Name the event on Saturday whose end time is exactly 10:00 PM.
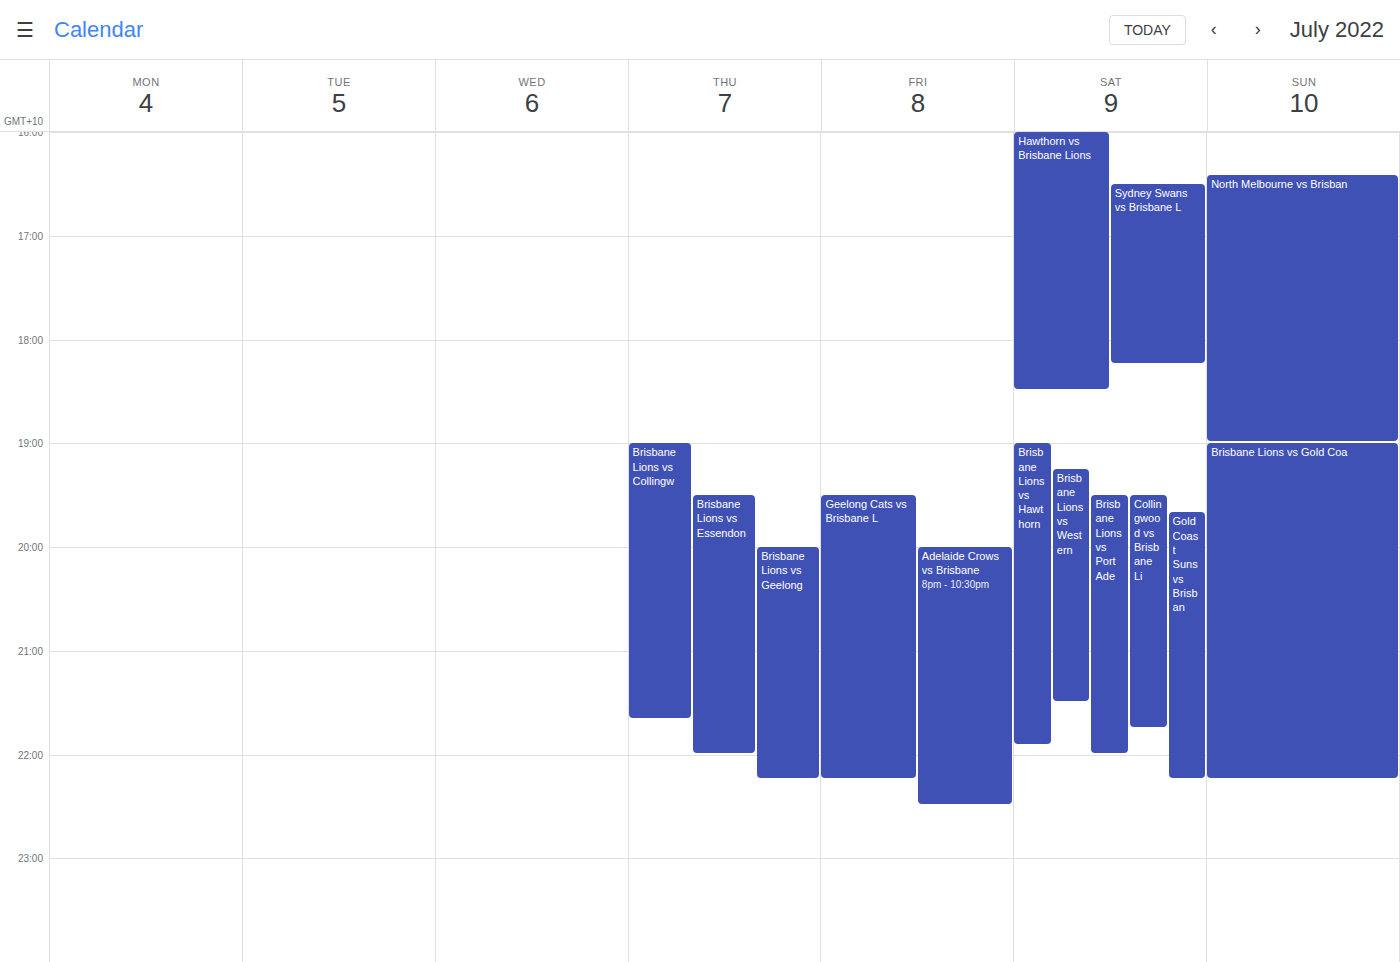
"Brisbane Lions vs Port Ade"